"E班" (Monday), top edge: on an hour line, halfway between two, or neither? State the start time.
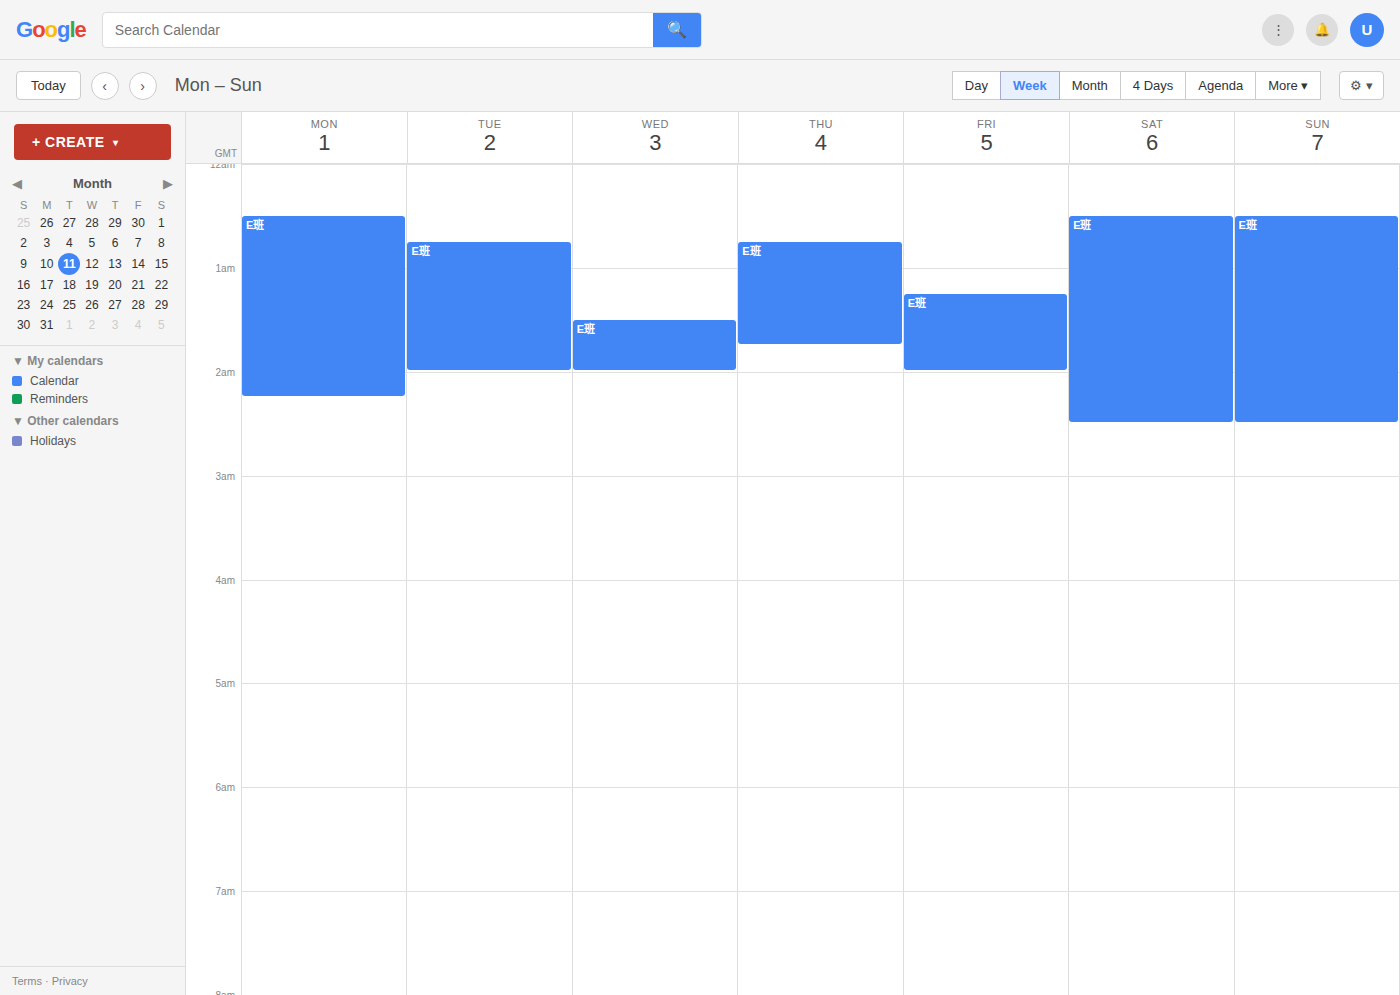
12:30 AM -- halfway between the 12 AM and 1 AM lines.